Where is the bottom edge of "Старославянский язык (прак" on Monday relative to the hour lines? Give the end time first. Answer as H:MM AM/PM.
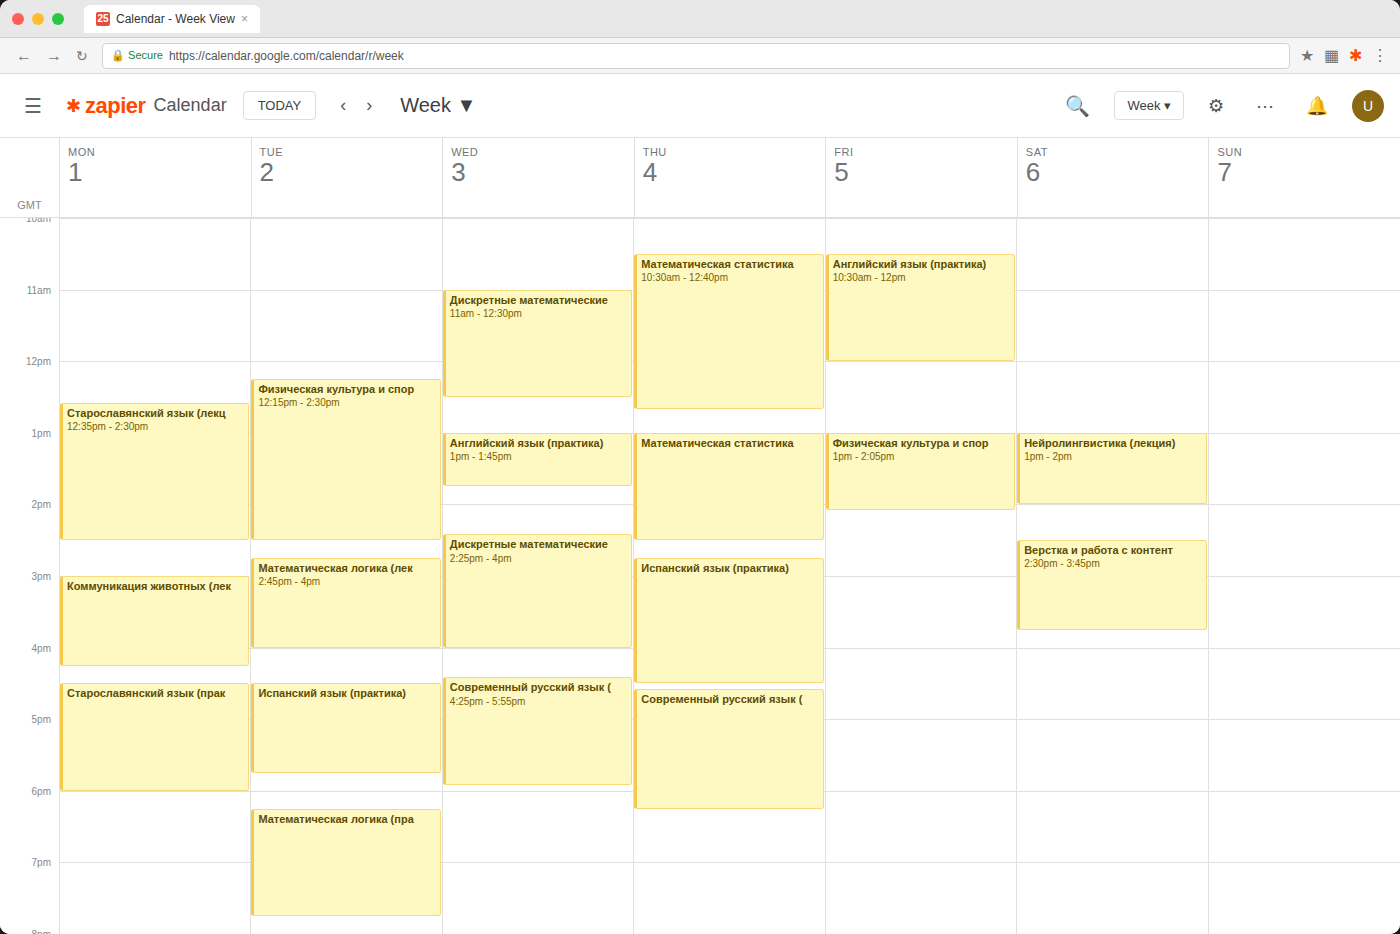
6:00 PM -- exactly on the 6 PM line.